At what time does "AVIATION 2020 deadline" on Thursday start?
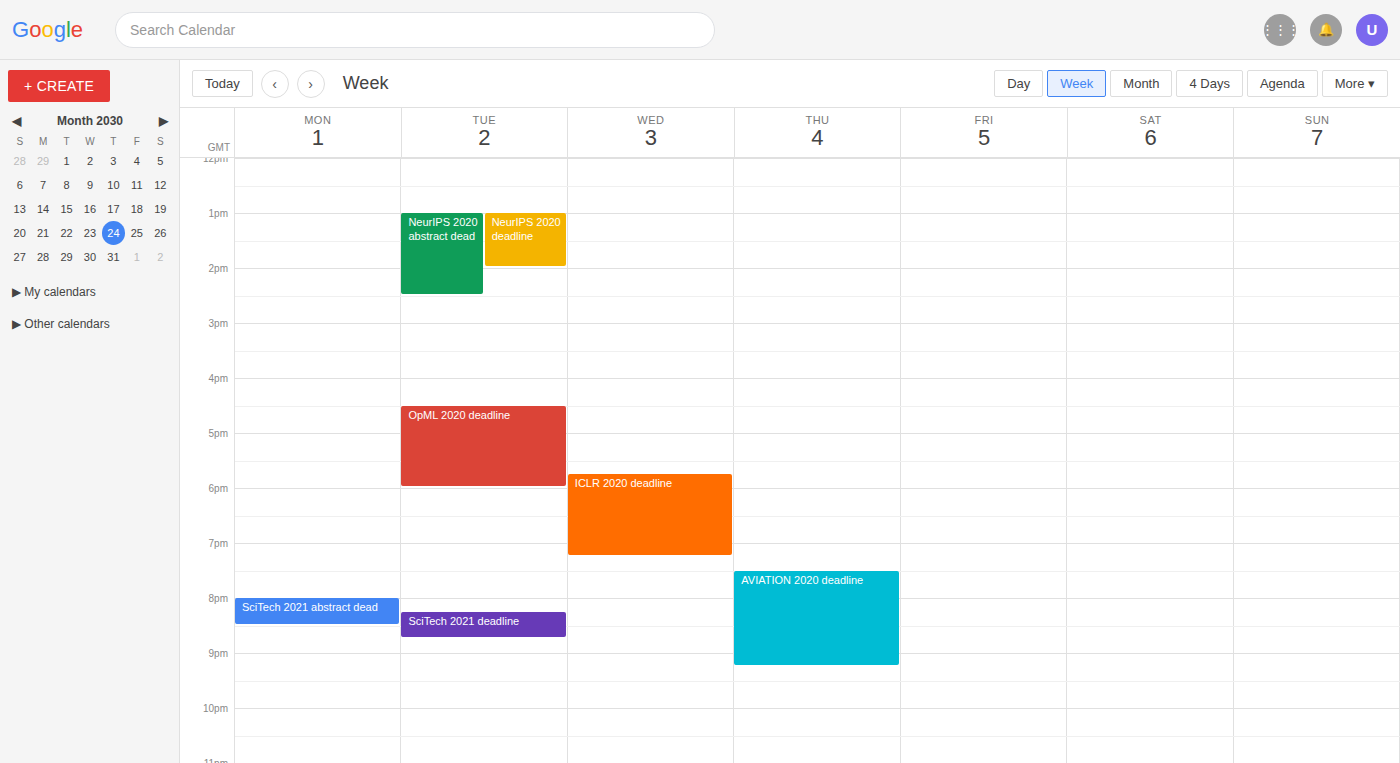
7:30 PM